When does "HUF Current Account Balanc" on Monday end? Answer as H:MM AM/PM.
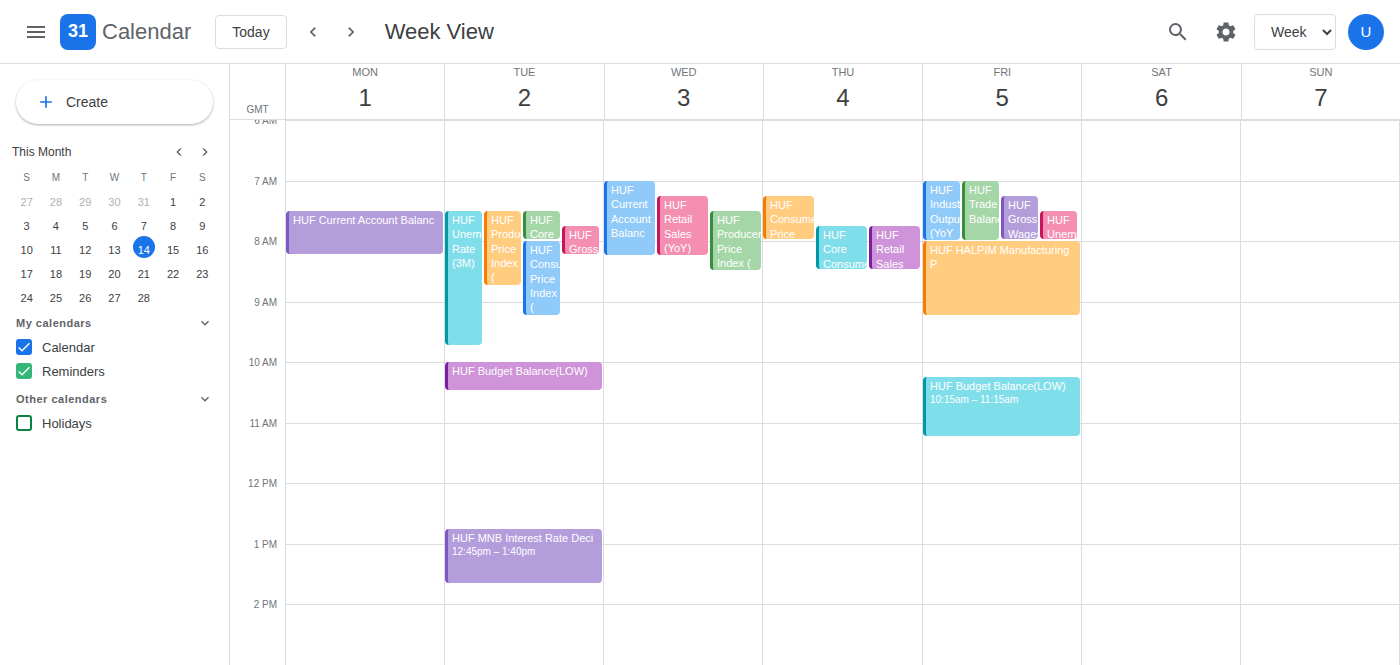
8:15 AM